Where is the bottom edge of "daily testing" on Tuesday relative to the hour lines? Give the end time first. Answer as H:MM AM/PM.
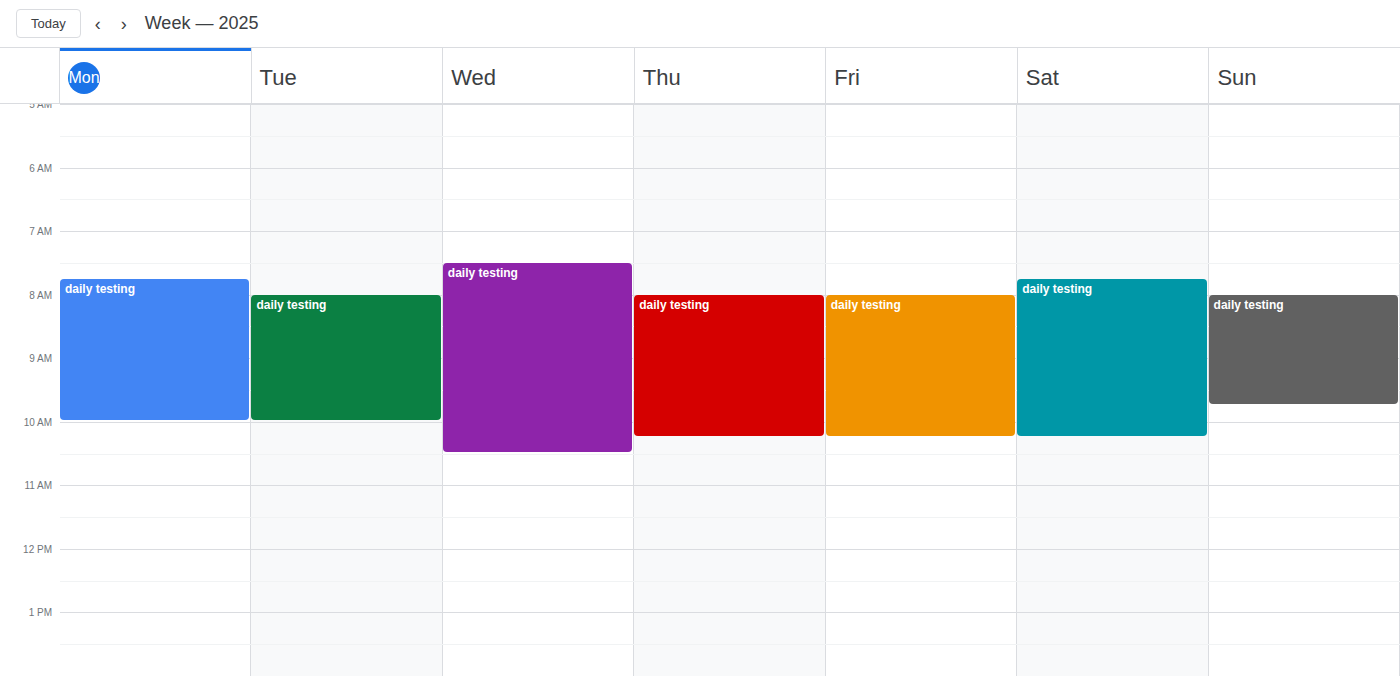
10:00 AM -- exactly on the 10 AM line.